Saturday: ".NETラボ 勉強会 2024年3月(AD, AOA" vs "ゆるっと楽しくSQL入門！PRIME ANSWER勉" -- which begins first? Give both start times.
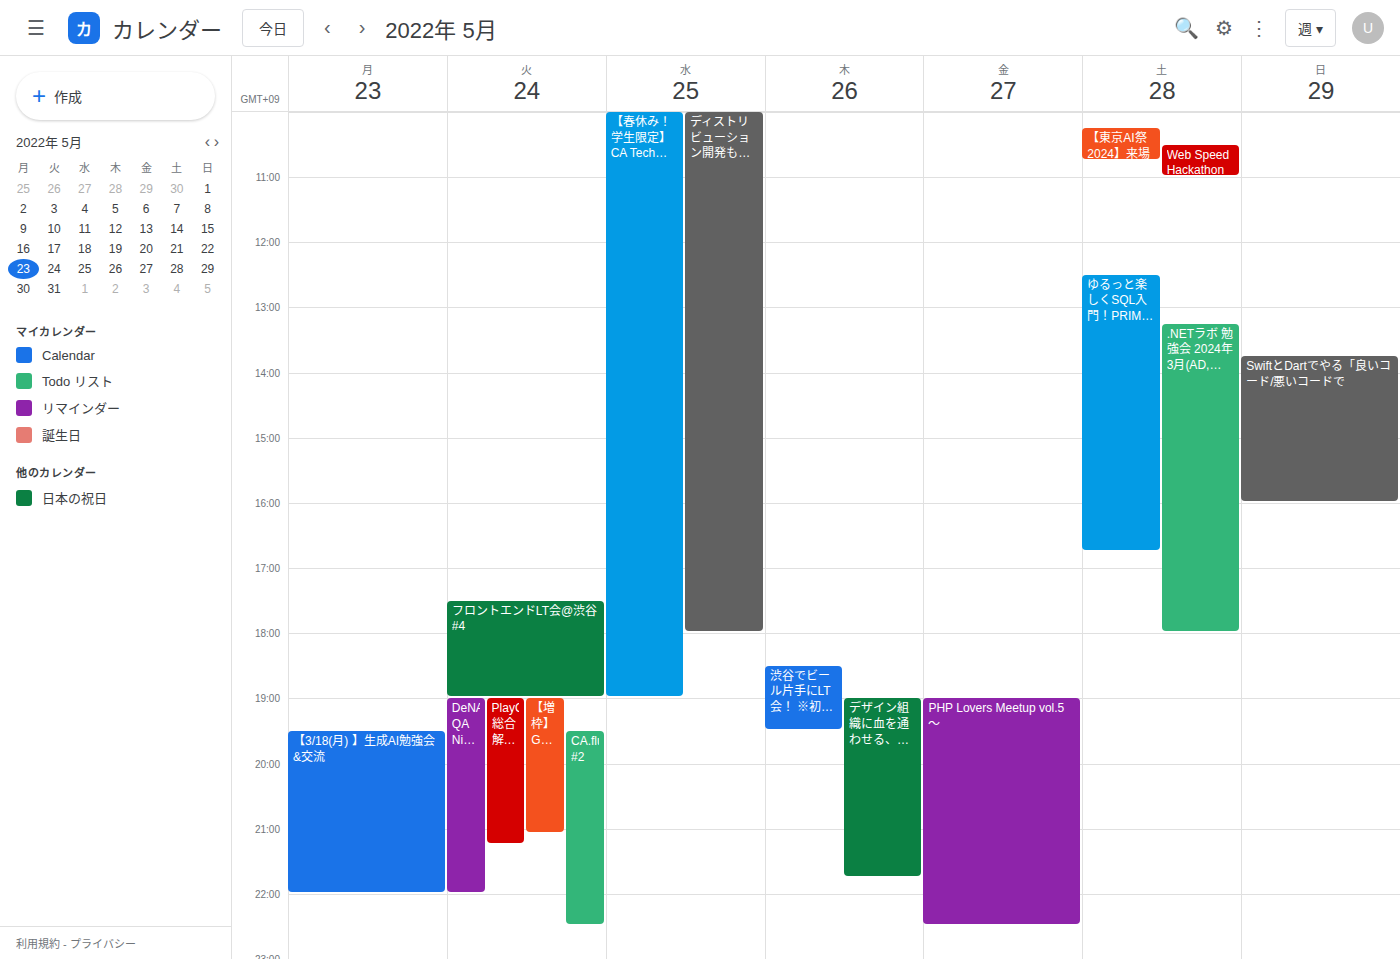
"ゆるっと楽しくSQL入門！PRIME ANSWER勉" 12:30 PM; ".NETラボ 勉強会 2024年3月(AD, AOA" 1:15 PM.